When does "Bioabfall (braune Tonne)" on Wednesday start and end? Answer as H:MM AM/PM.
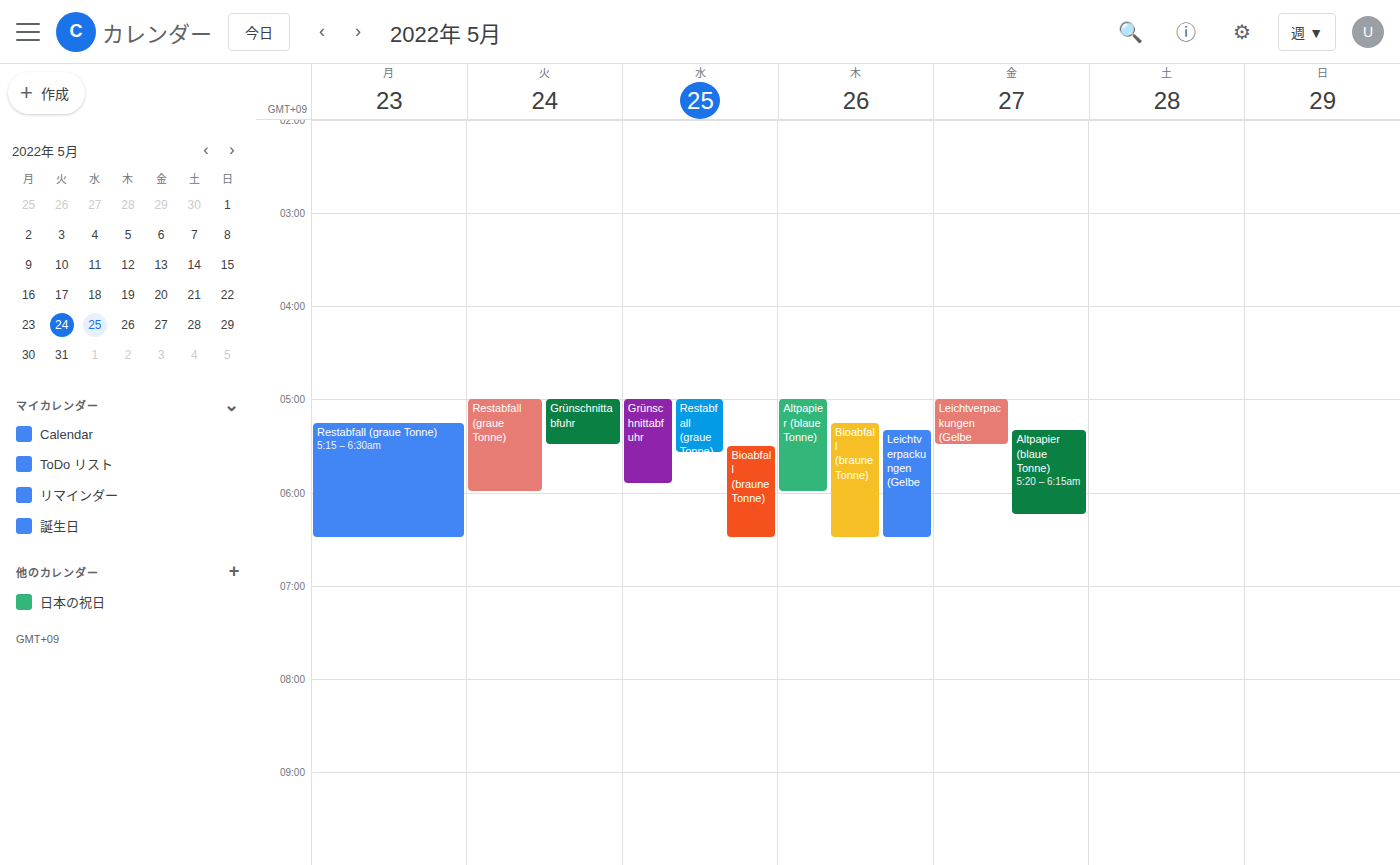
5:30 AM to 6:30 AM